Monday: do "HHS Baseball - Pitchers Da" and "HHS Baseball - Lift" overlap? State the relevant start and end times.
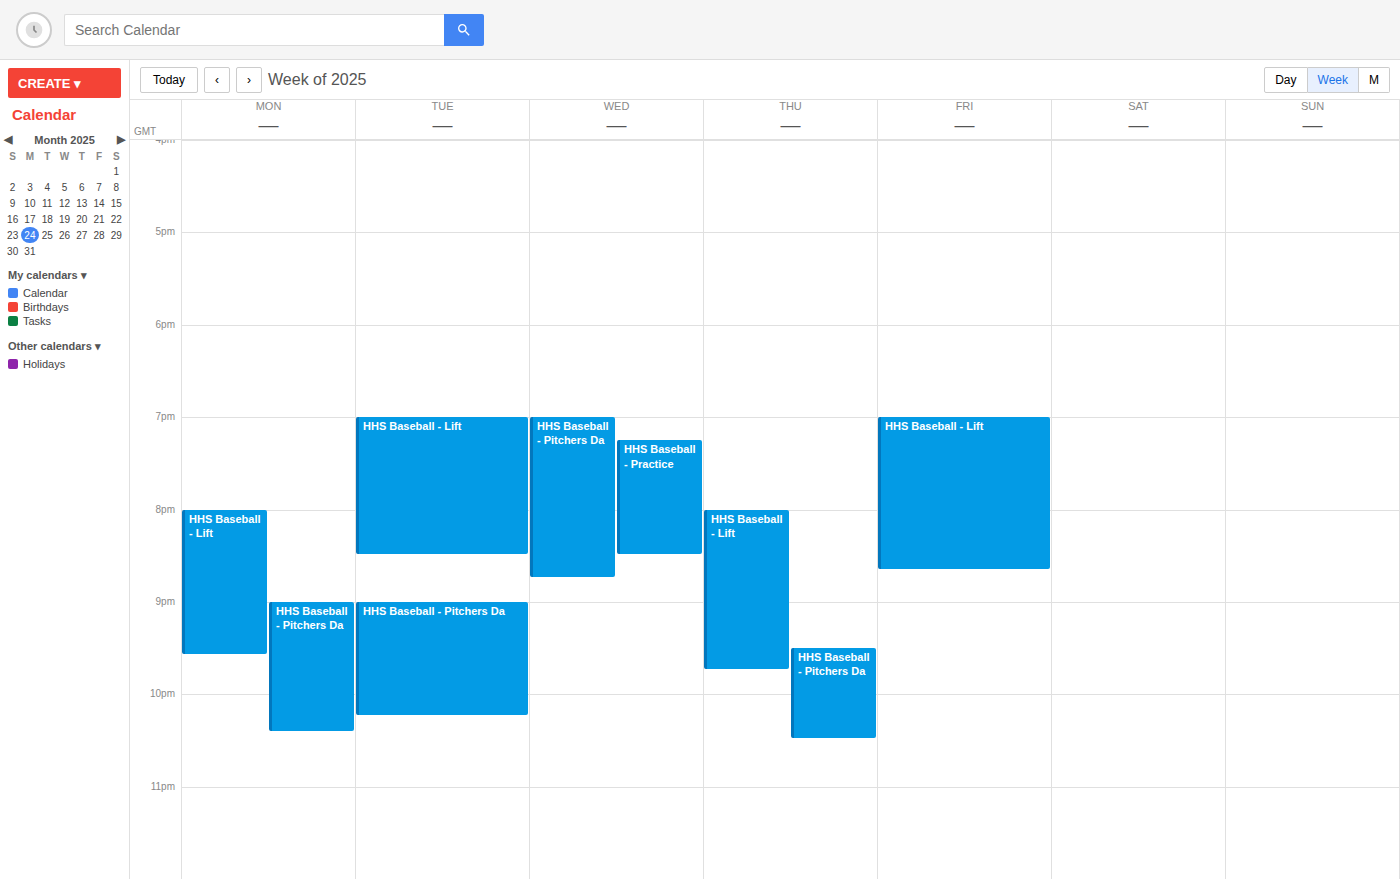
"HHS Baseball - Pitchers Da" starts at 9:00 PM, before "HHS Baseball - Lift" ends at 9:35 PM -- they overlap.